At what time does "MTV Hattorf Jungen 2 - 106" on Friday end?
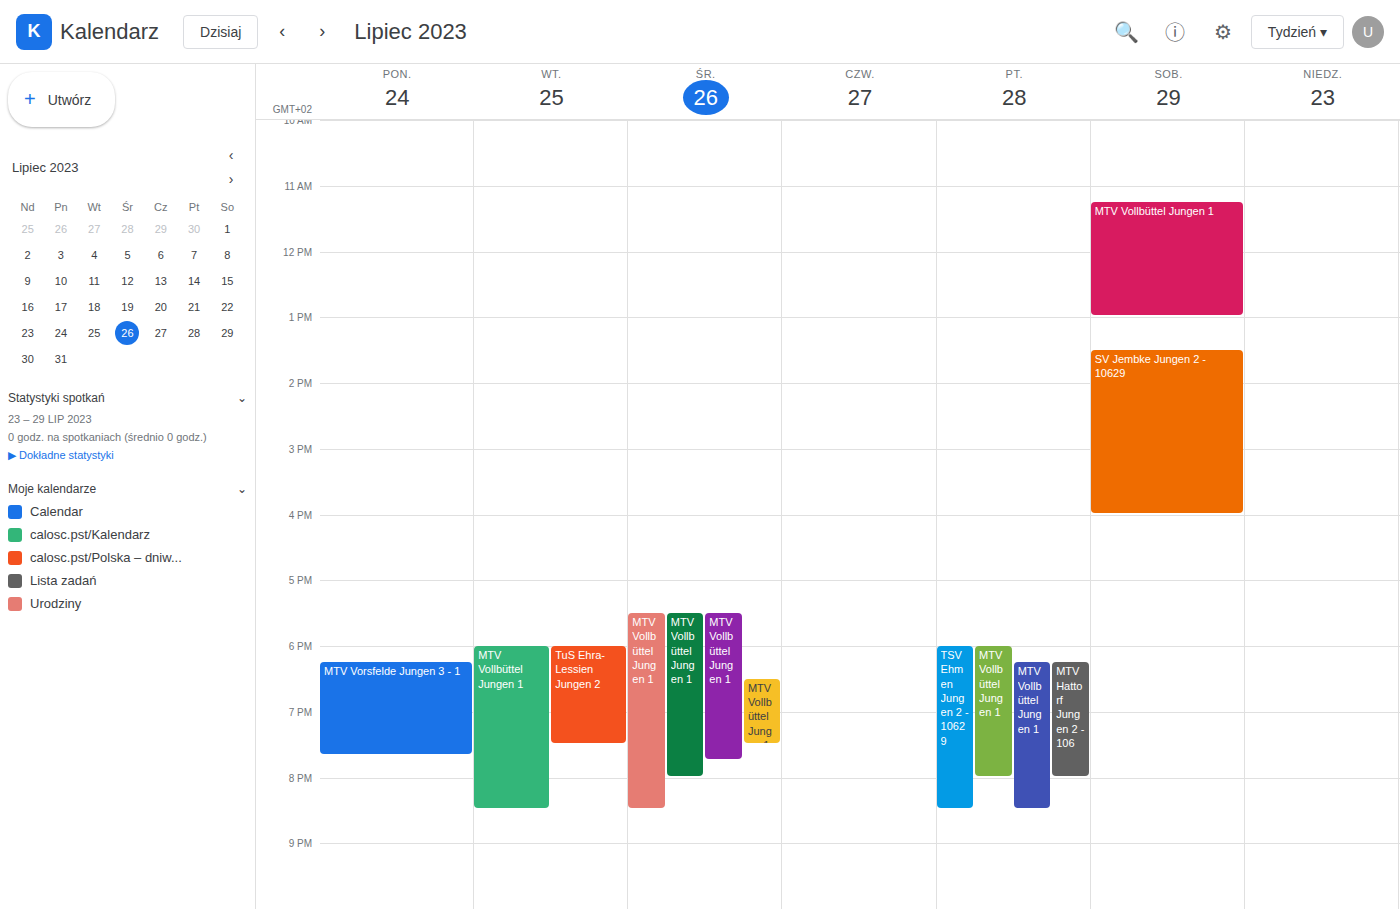
8:00 PM